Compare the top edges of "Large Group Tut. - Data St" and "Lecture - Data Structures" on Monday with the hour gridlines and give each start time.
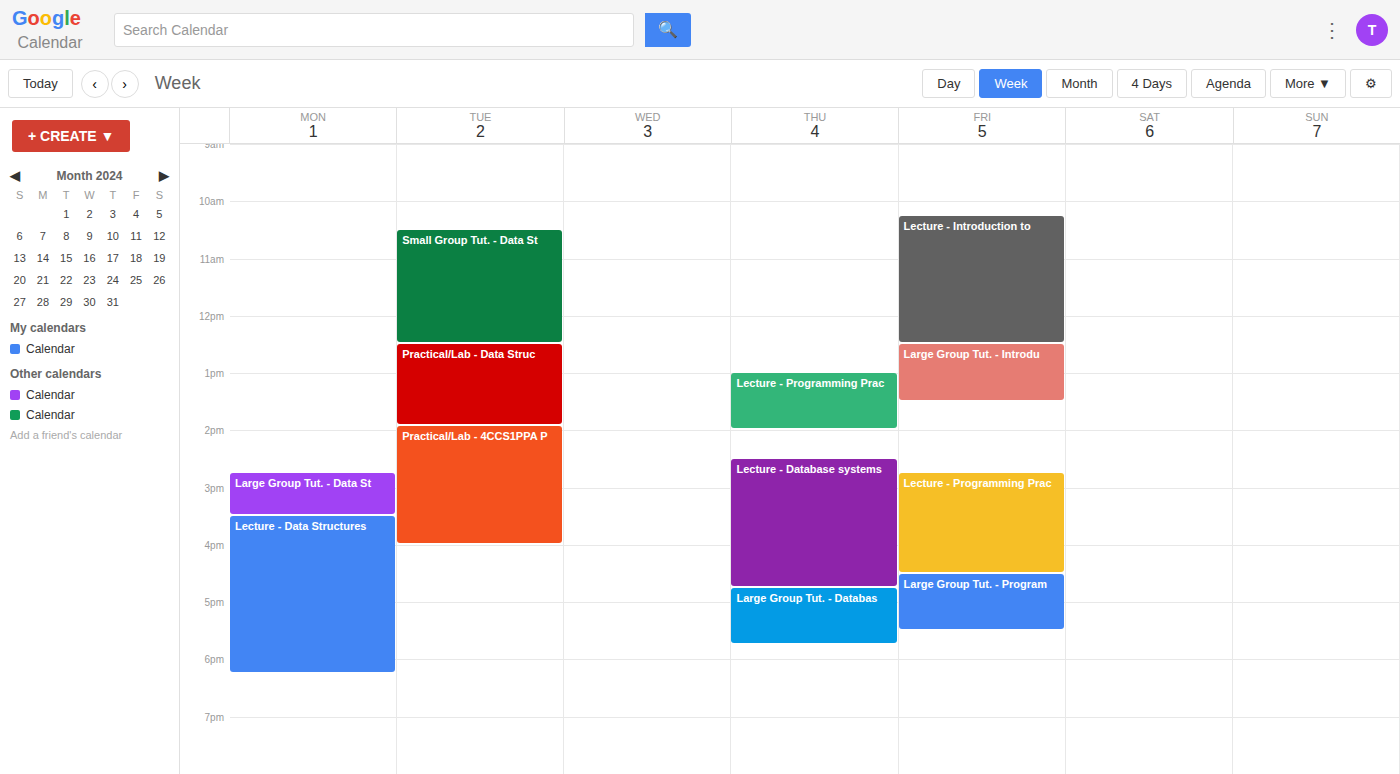
"Large Group Tut. - Data St": 2:45 PM, neither: three quarters of the way from the 2 PM line to the 3 PM line. "Lecture - Data Structures": 3:30 PM, halfway between the 3 PM and 4 PM lines.